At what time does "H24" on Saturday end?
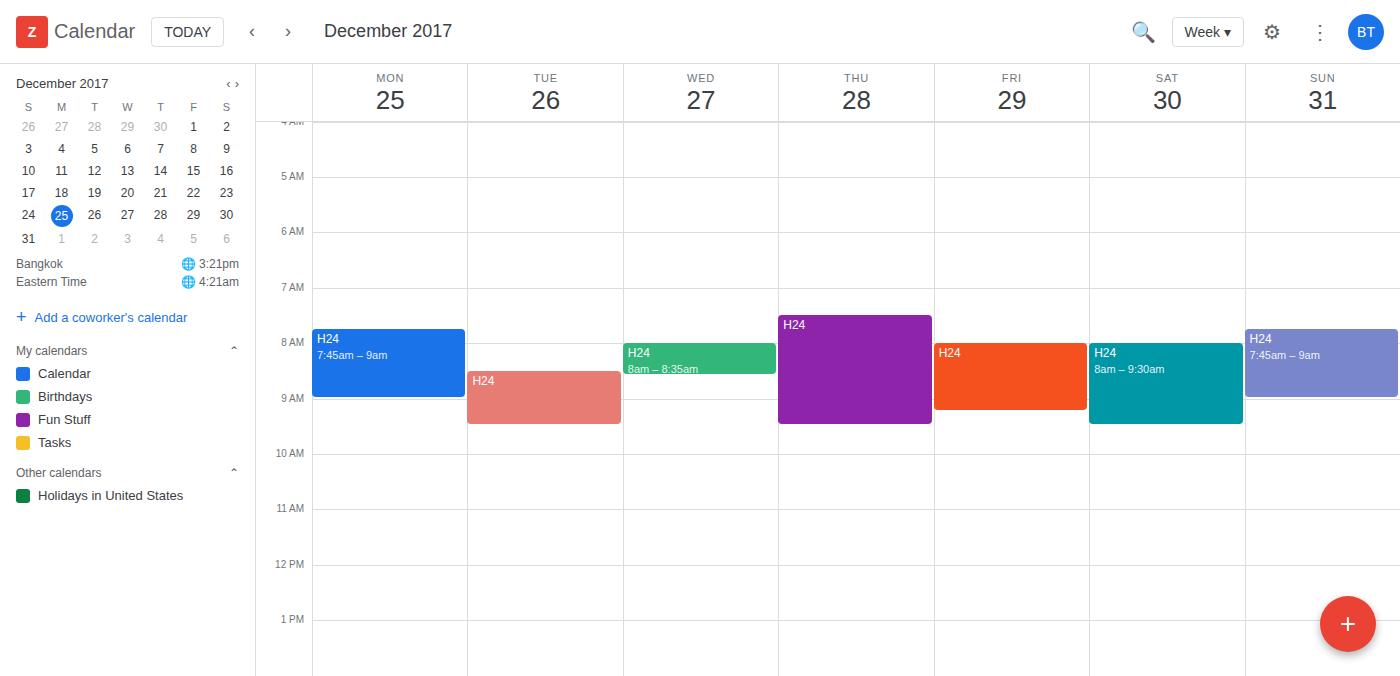
9:30 AM